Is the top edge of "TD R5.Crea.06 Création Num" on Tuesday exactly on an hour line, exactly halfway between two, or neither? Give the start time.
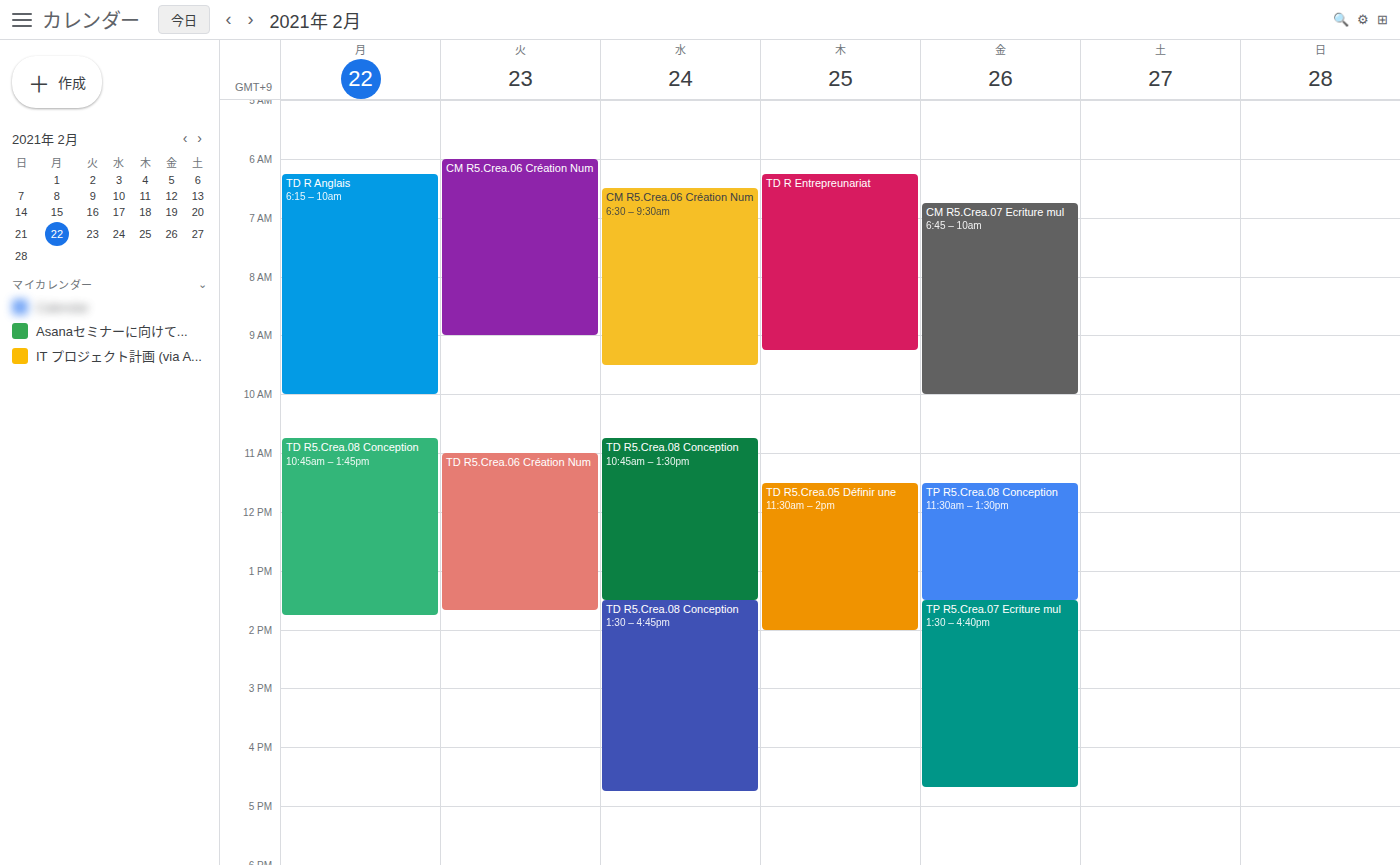
11:00 -- exactly on the 11:00 line.